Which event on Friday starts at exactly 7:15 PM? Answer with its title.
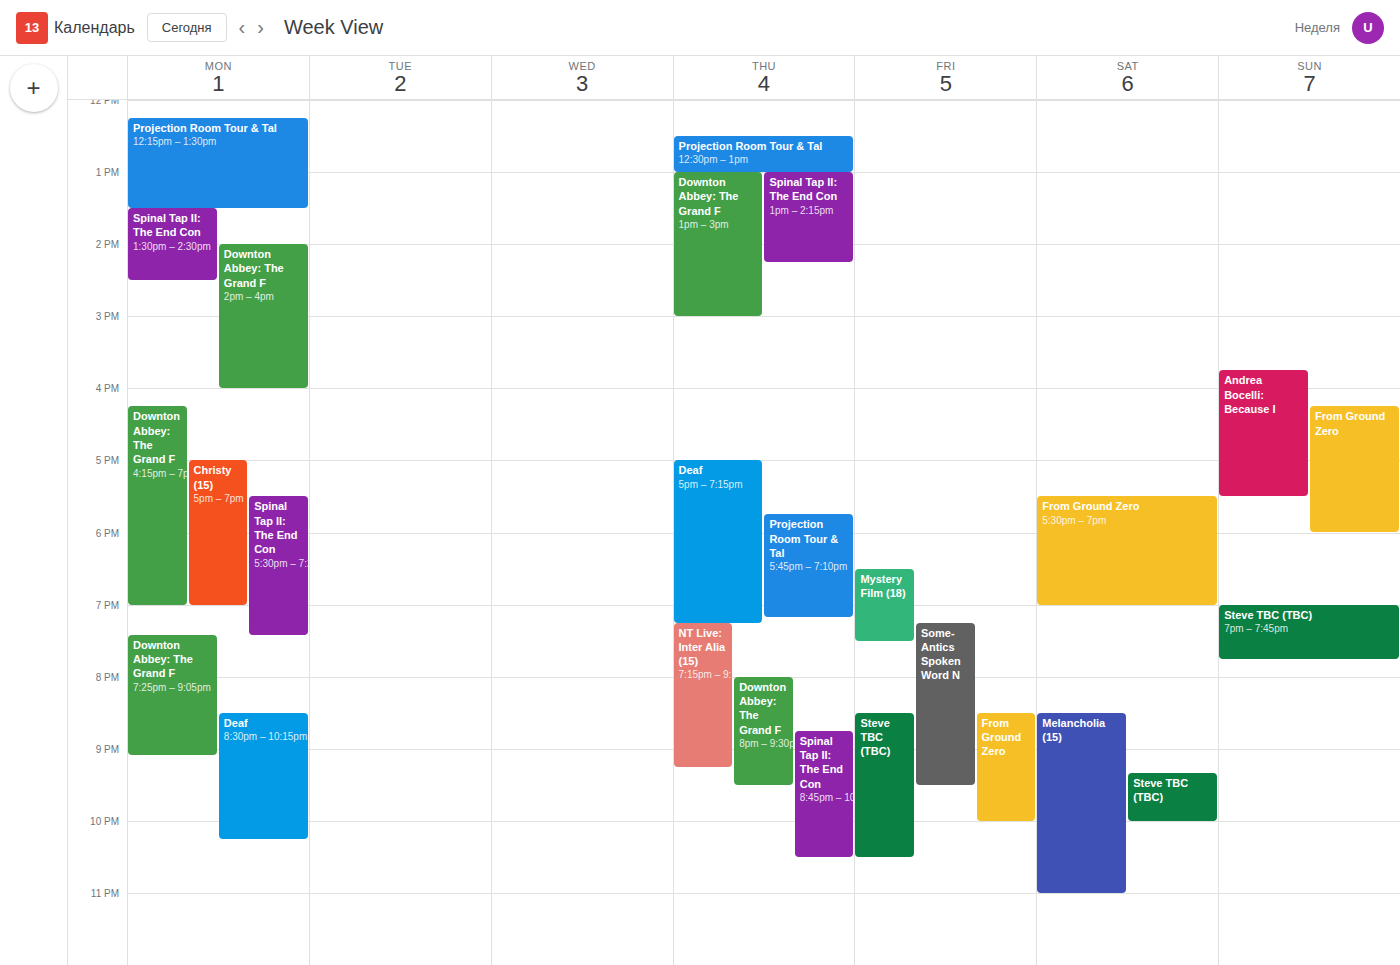
"Some-Antics Spoken Word N"